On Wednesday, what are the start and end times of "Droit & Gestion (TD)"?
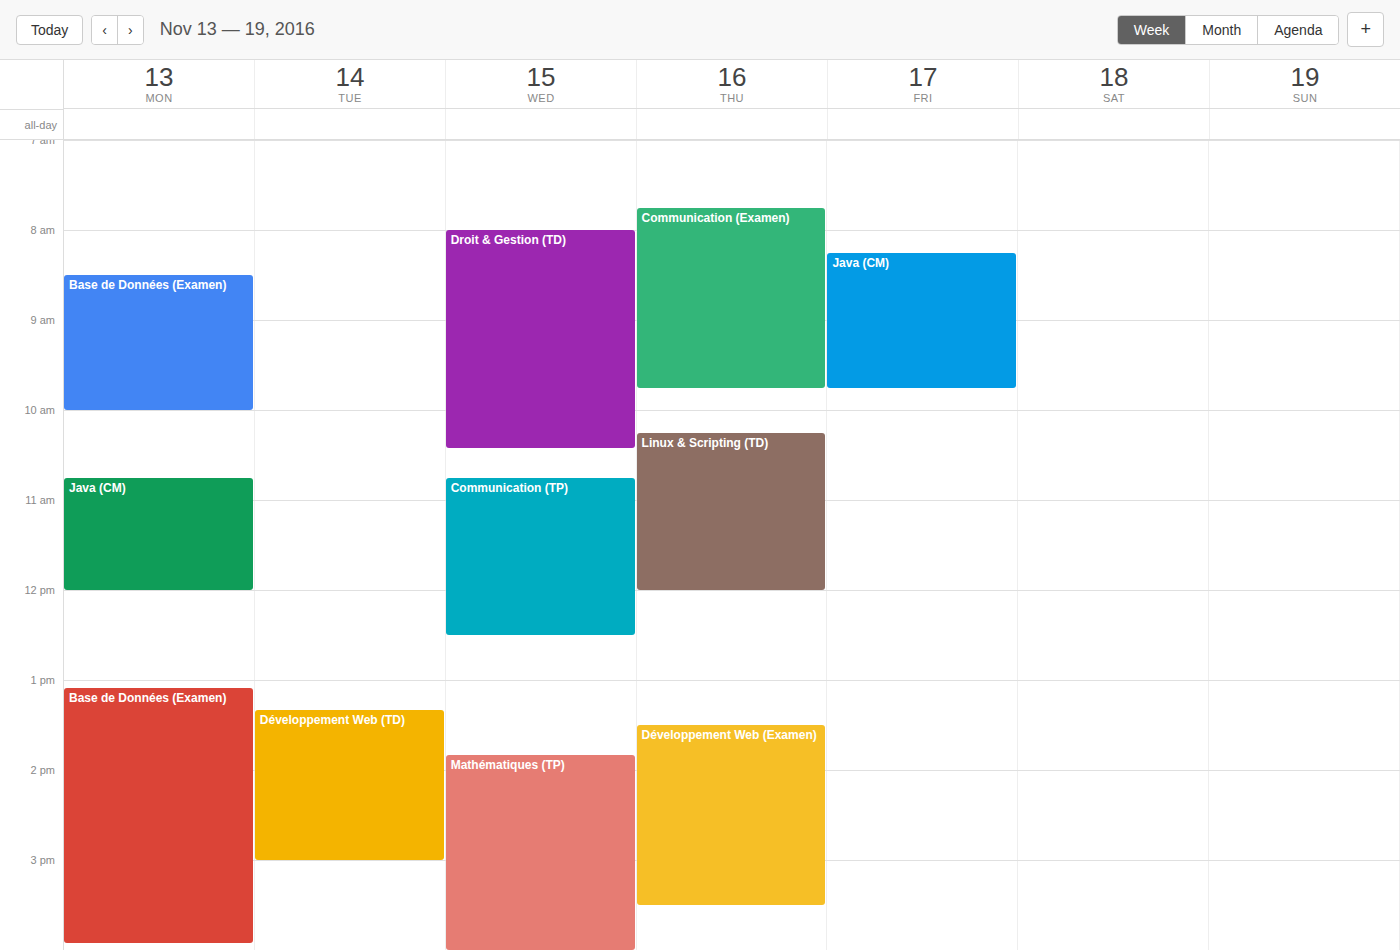
8:00 AM to 10:25 AM